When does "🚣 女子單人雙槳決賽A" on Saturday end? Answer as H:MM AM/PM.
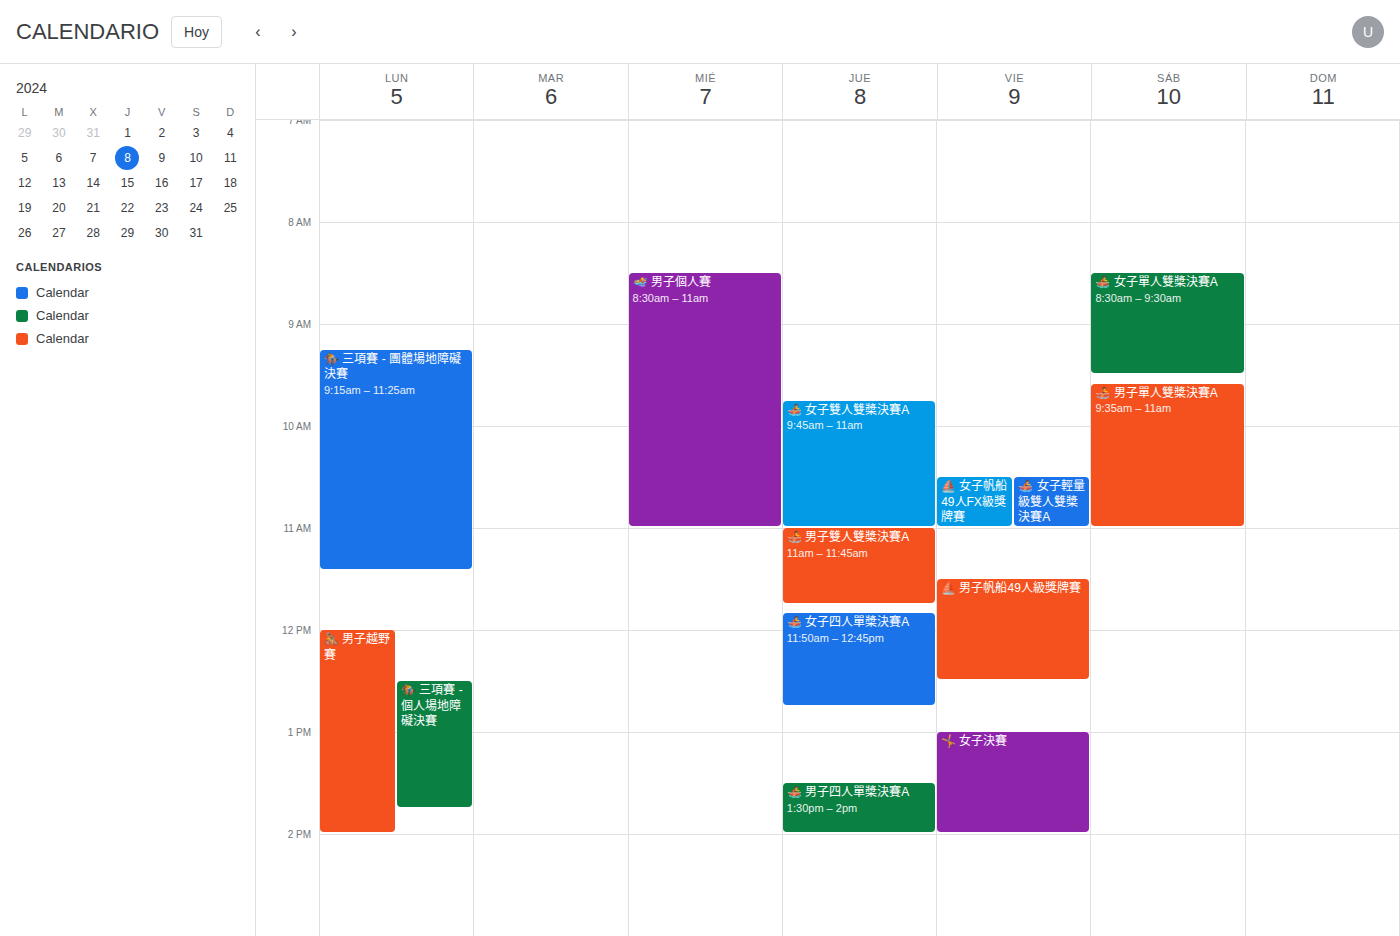
9:30 AM